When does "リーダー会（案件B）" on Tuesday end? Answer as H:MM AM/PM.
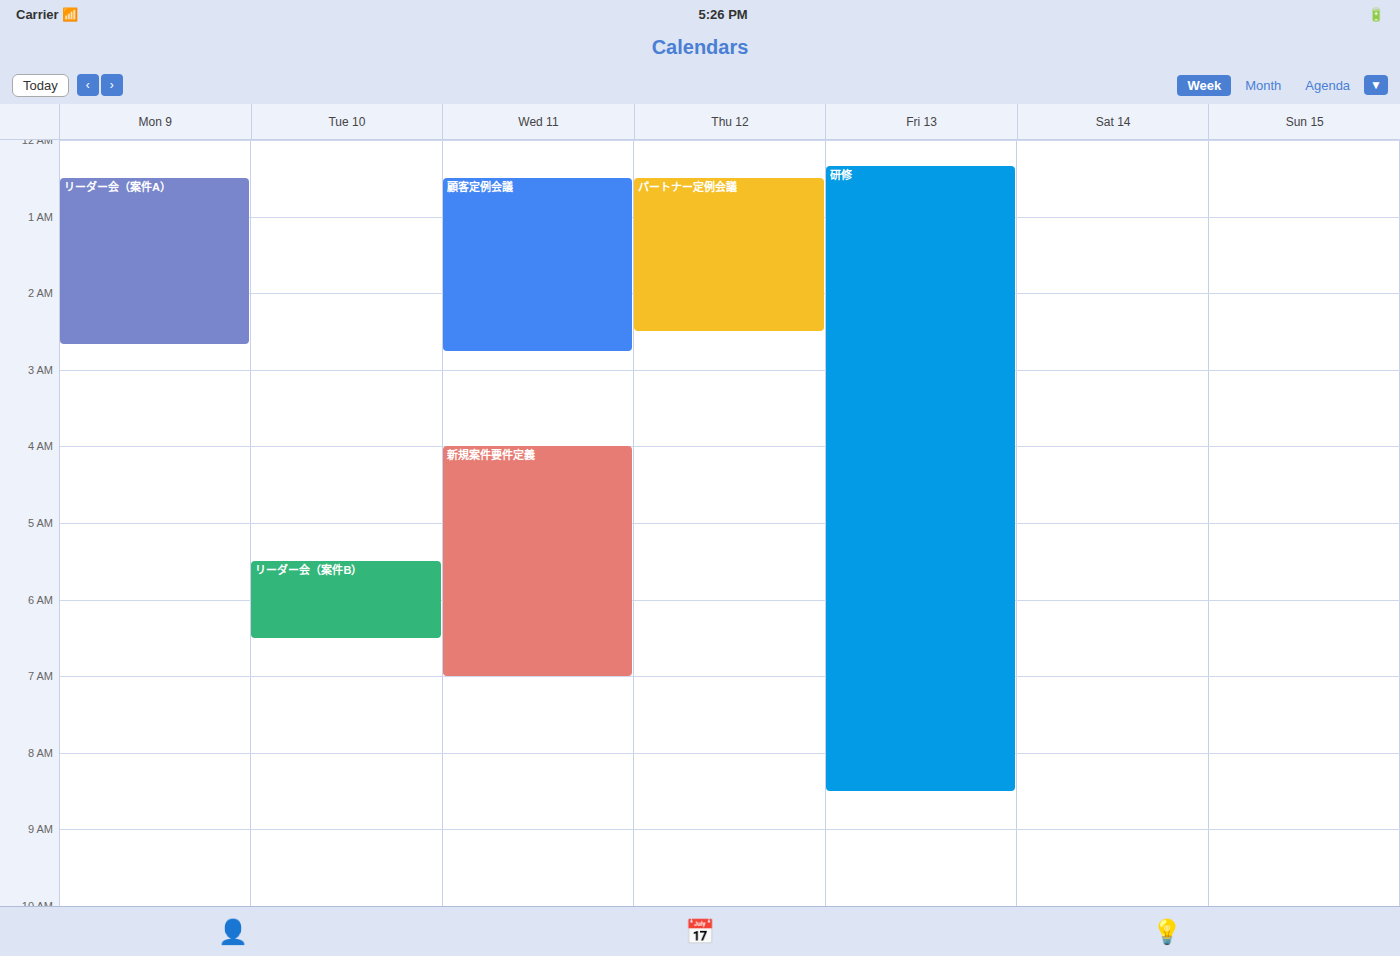
6:30 AM